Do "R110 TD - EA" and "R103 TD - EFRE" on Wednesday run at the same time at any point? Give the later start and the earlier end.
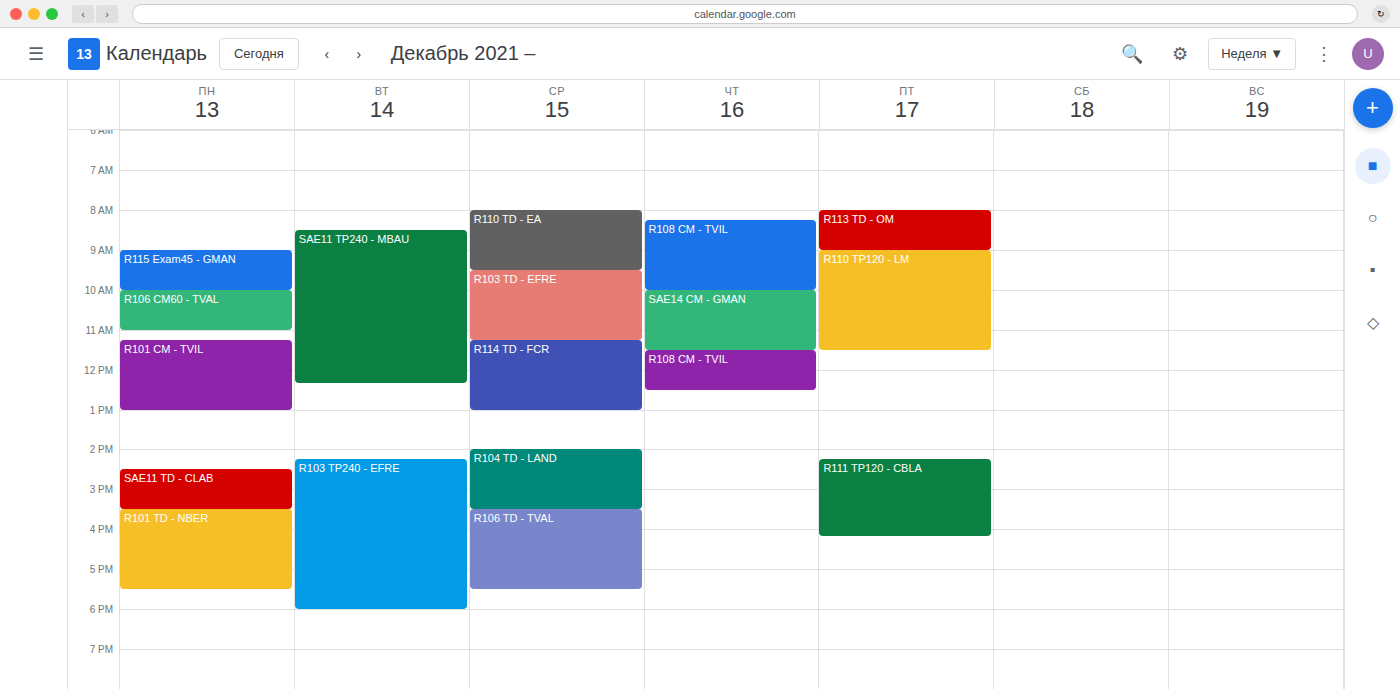
"R110 TD - EA" ends at 09:30, exactly when "R103 TD - EFRE" starts -- they touch but do not overlap.